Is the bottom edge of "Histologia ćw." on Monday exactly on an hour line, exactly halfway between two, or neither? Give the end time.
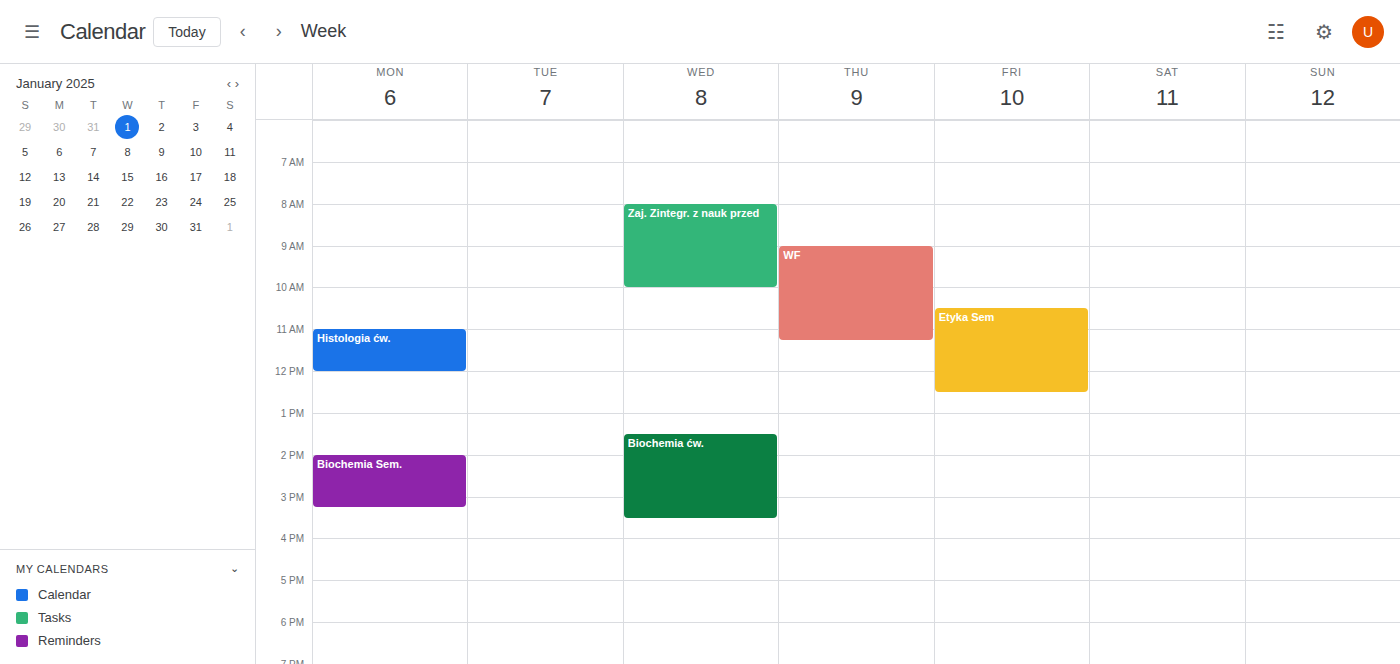
12:00 PM -- exactly on the 12 PM line.